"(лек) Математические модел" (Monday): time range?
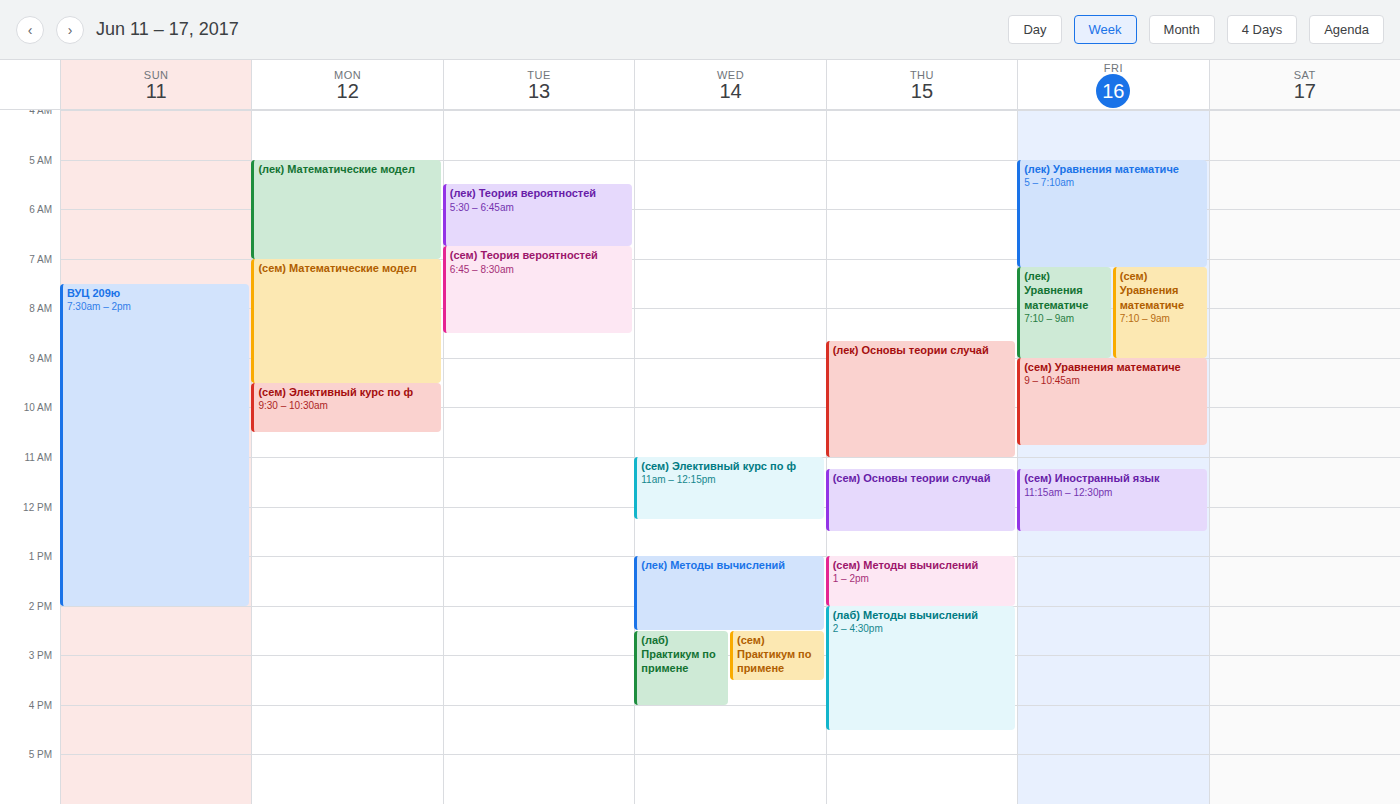
5:00 AM to 7:00 AM